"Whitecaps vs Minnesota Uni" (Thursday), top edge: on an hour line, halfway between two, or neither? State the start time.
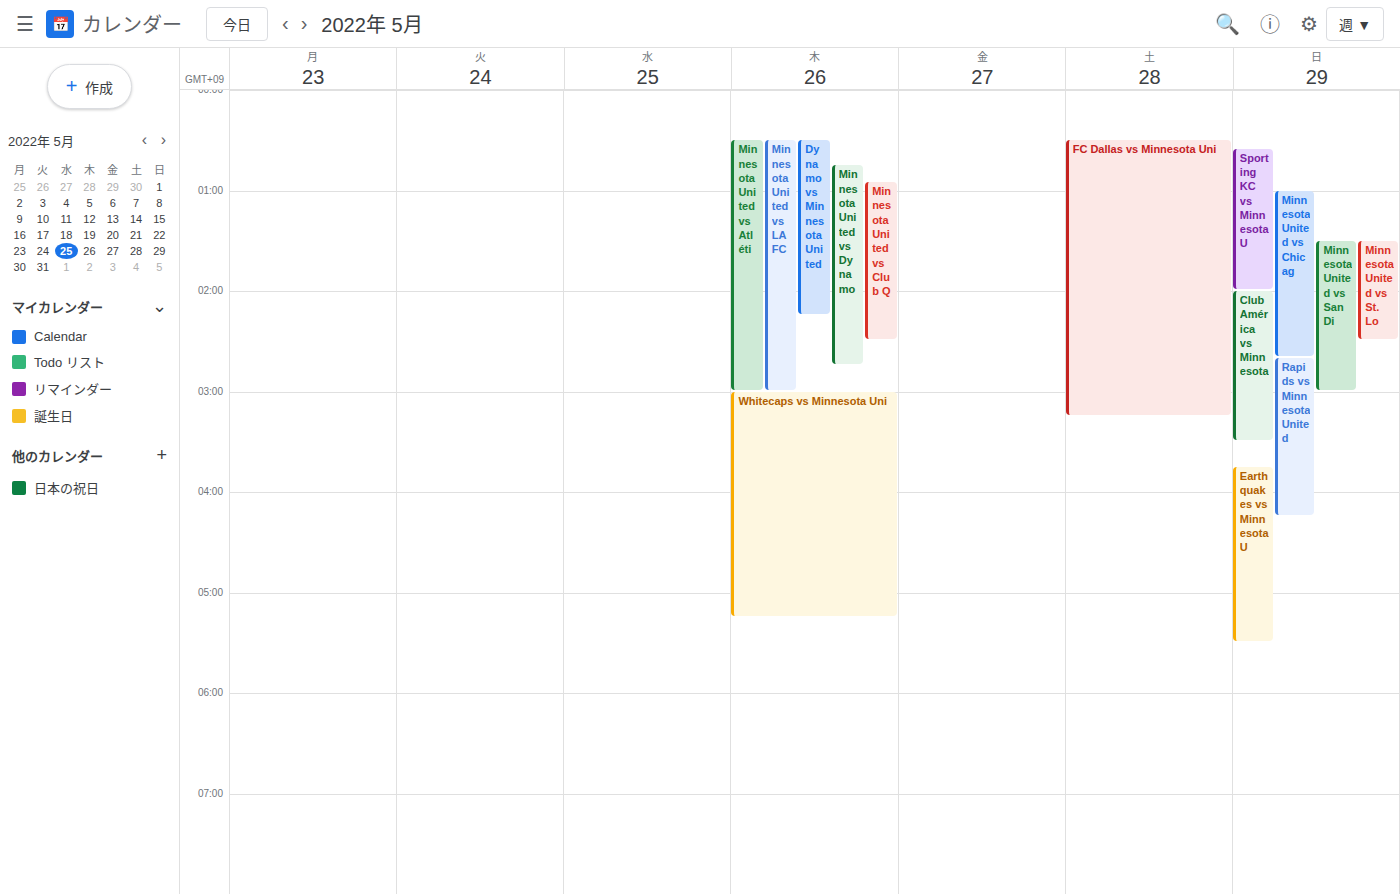
3:00 AM -- exactly on the 3 AM line.